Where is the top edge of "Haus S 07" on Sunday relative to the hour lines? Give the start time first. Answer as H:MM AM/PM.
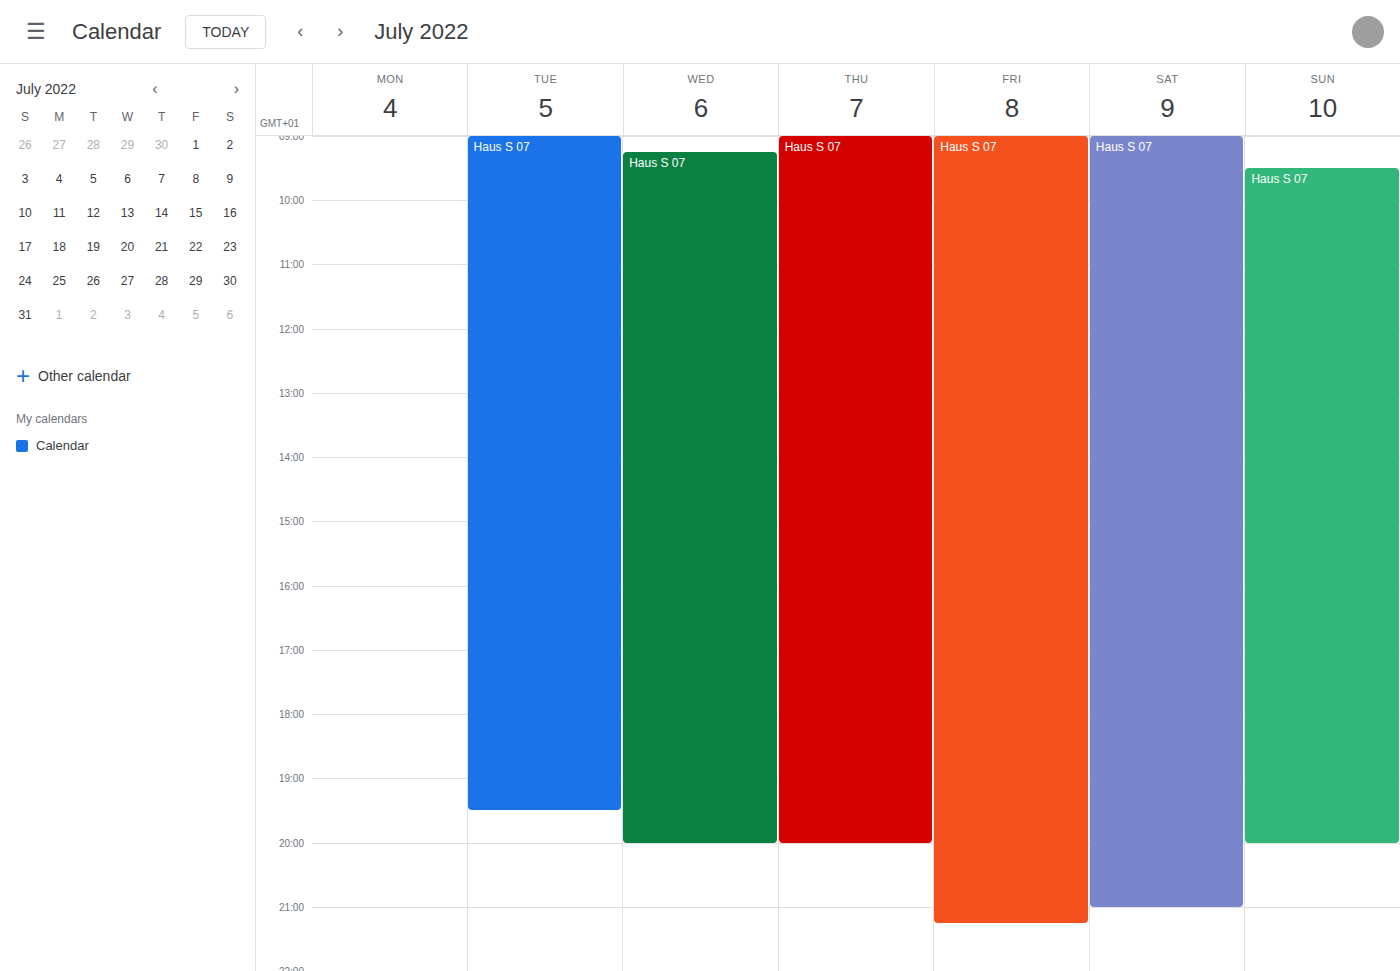
9:30 AM -- halfway between the 9 AM and 10 AM lines.